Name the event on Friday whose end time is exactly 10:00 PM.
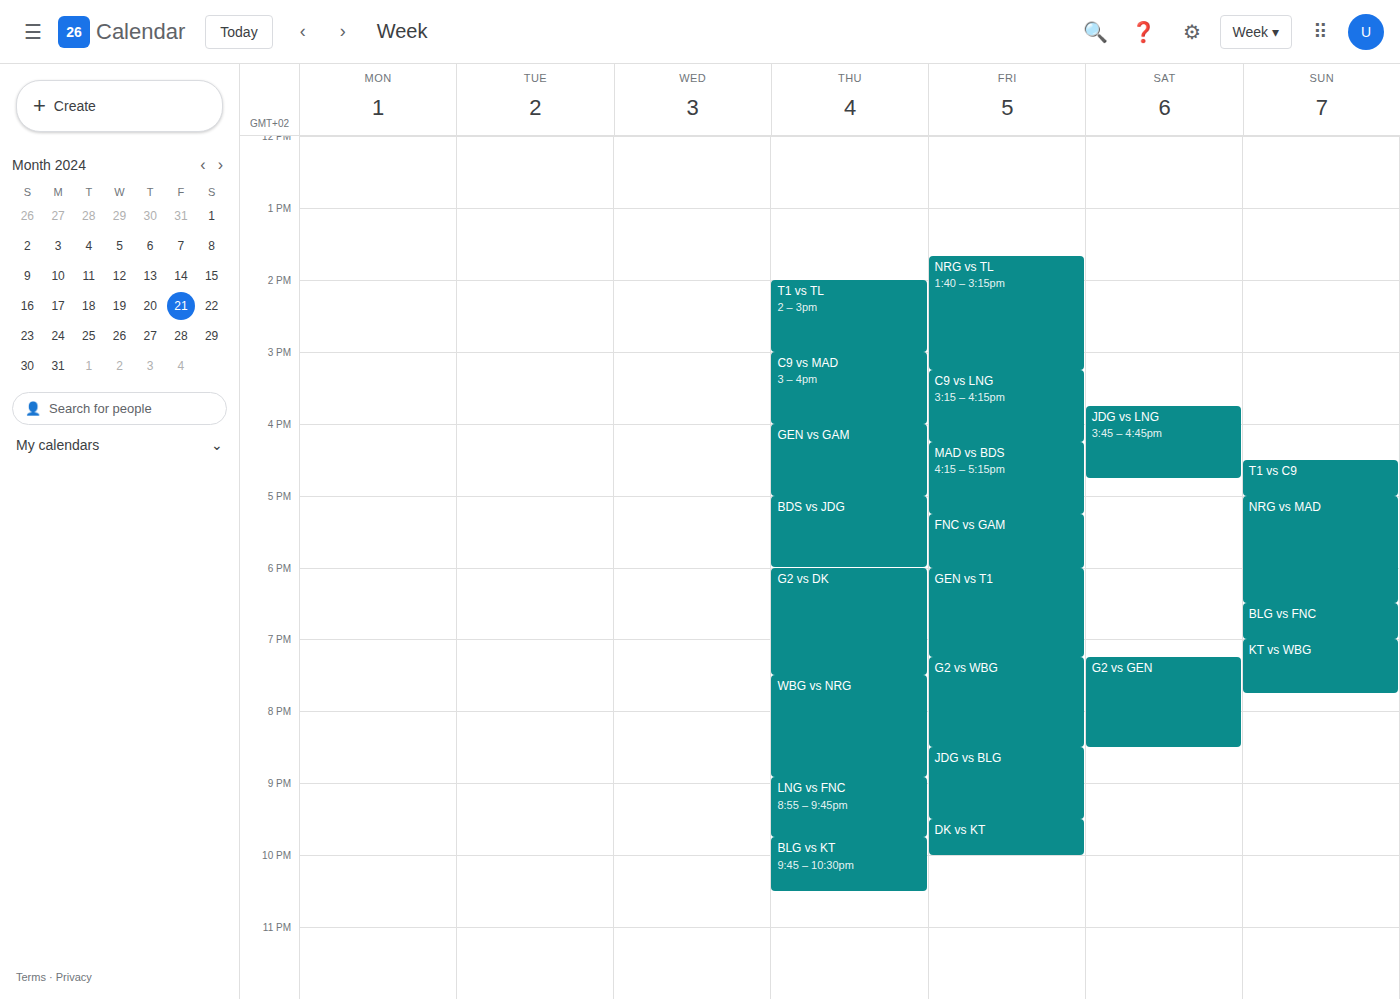
"DK vs KT"